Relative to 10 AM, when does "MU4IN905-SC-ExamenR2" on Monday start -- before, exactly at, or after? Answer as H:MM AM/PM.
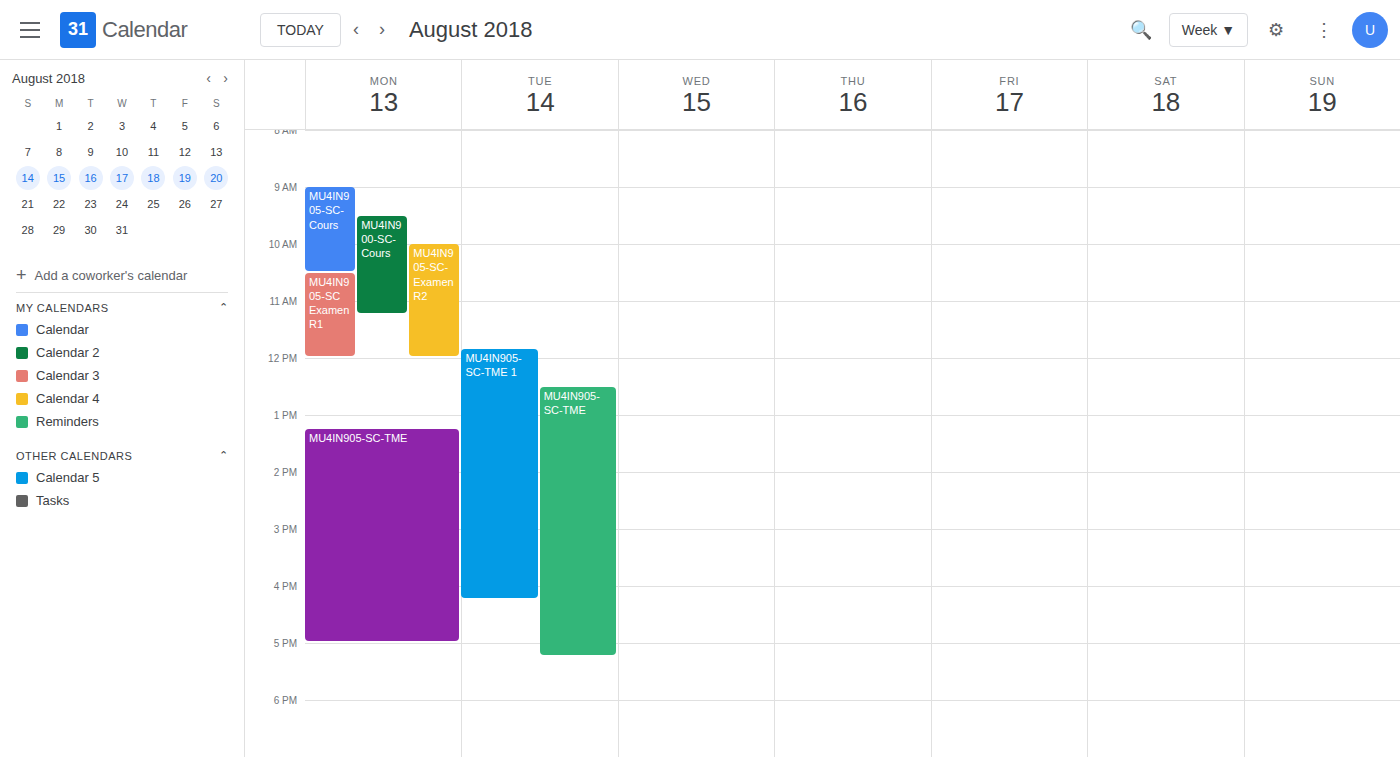
10:00 AM -- exactly at 10 AM, on the 10 AM line.